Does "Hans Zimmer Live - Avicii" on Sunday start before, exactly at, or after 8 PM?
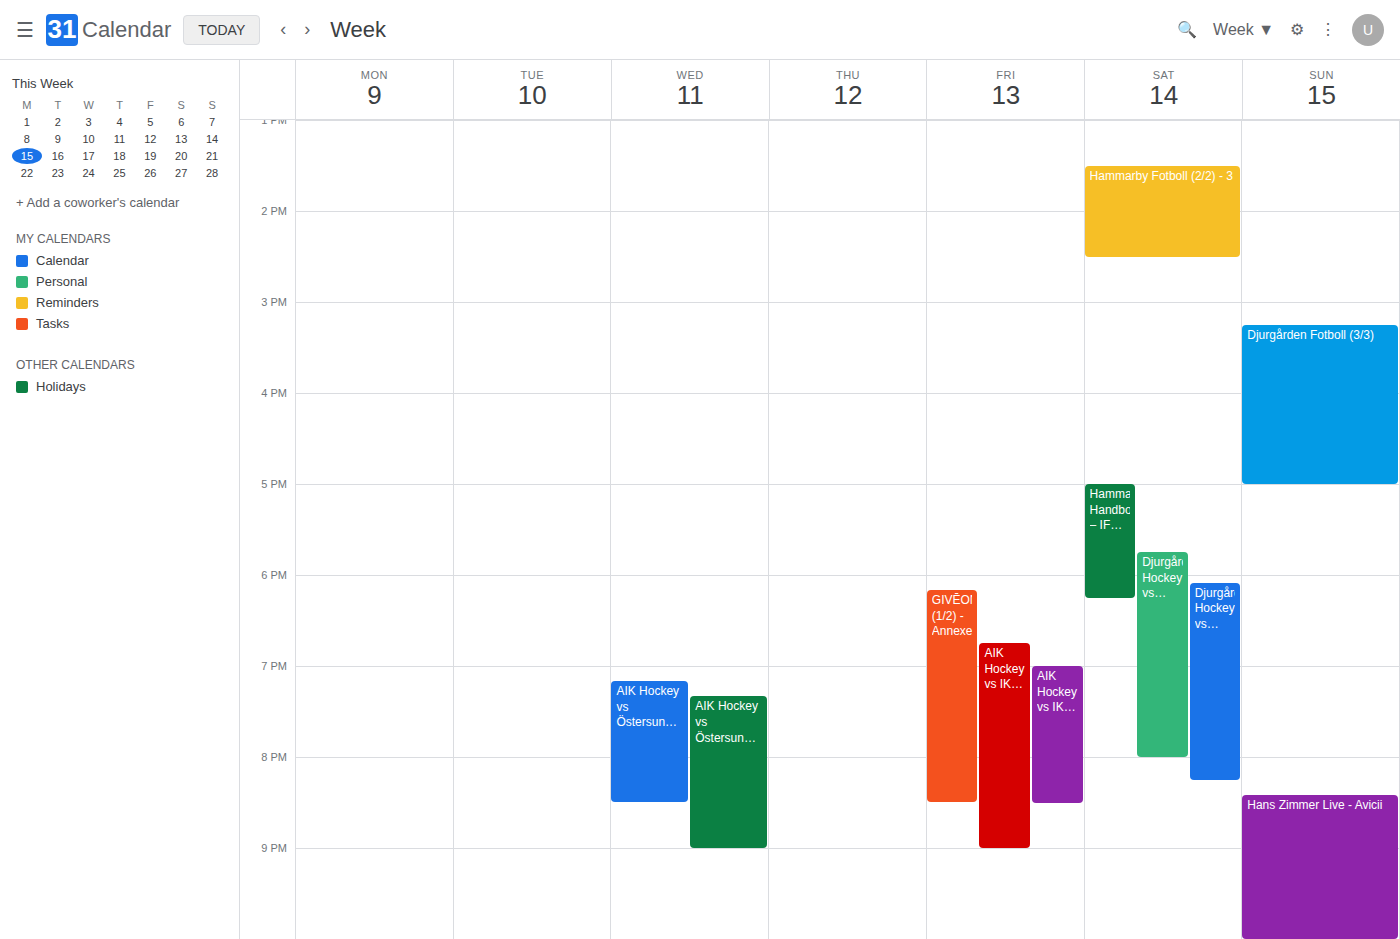
8:25 PM -- after 8 PM, 25 minutes below the 8 PM line.